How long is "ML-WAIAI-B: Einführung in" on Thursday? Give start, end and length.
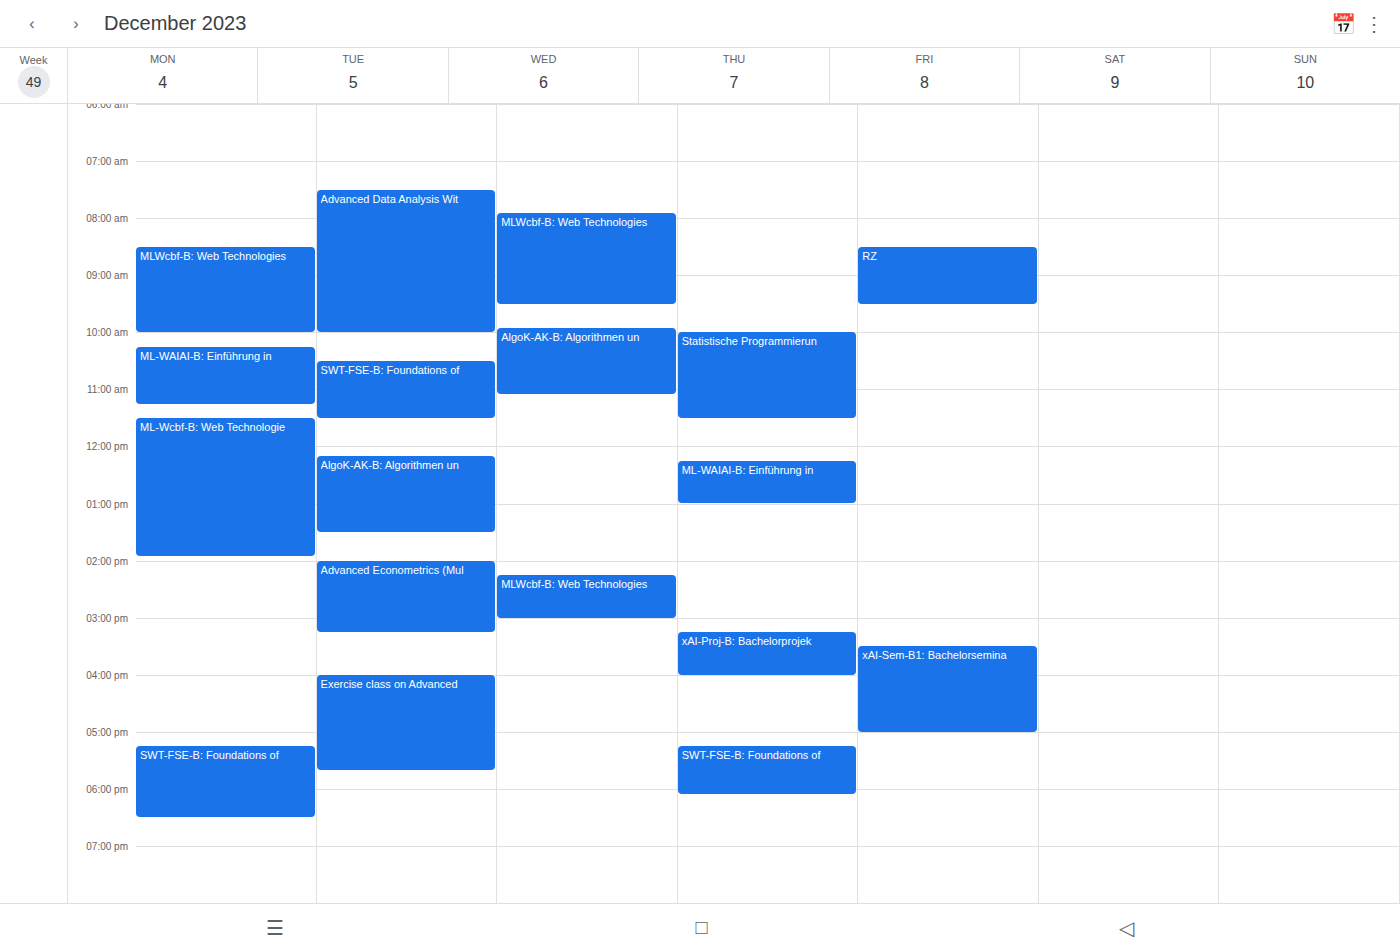
12:15 to 13:00, 45 minutes